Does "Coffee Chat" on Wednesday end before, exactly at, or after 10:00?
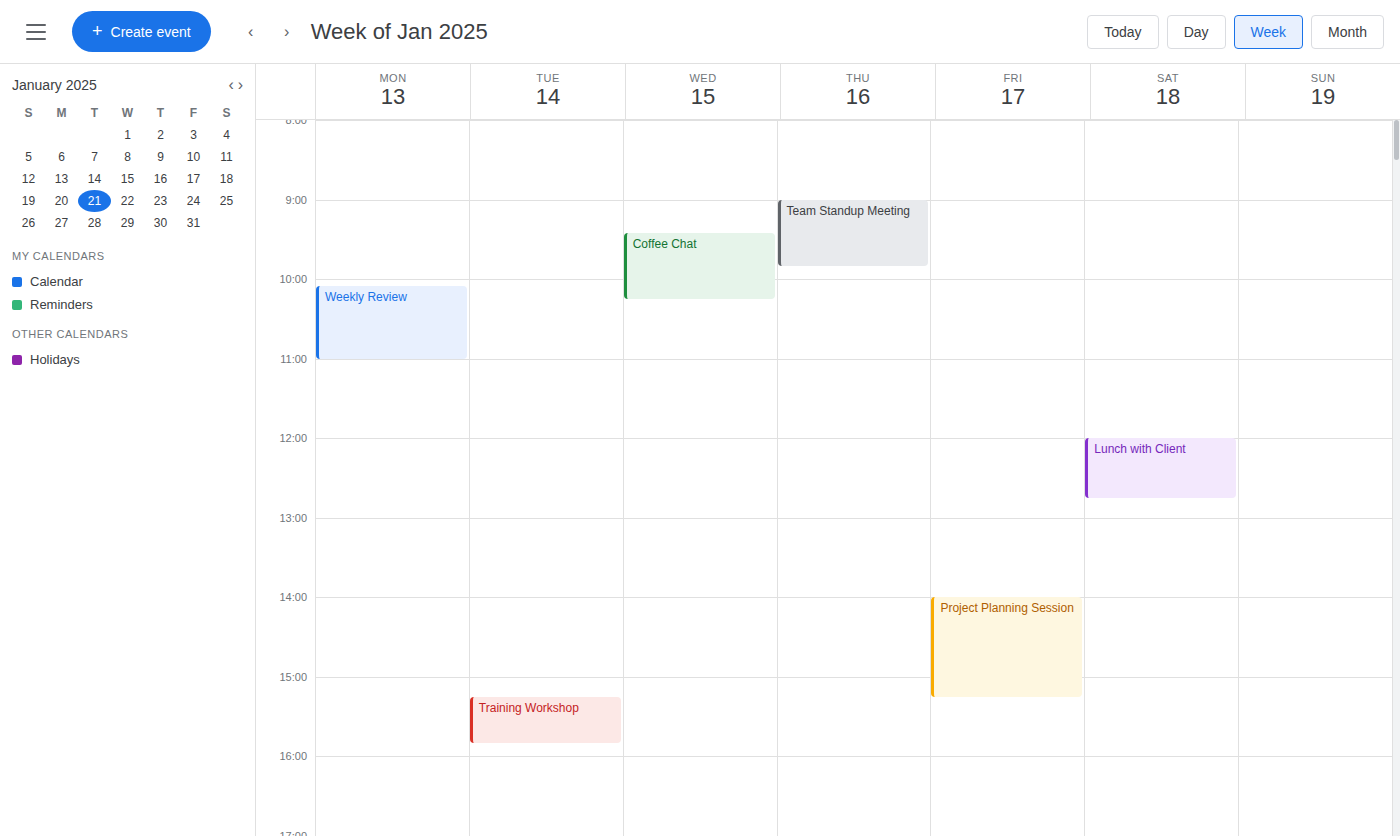
10:15 -- after 10:00, 15 minutes below the 10:00 line.